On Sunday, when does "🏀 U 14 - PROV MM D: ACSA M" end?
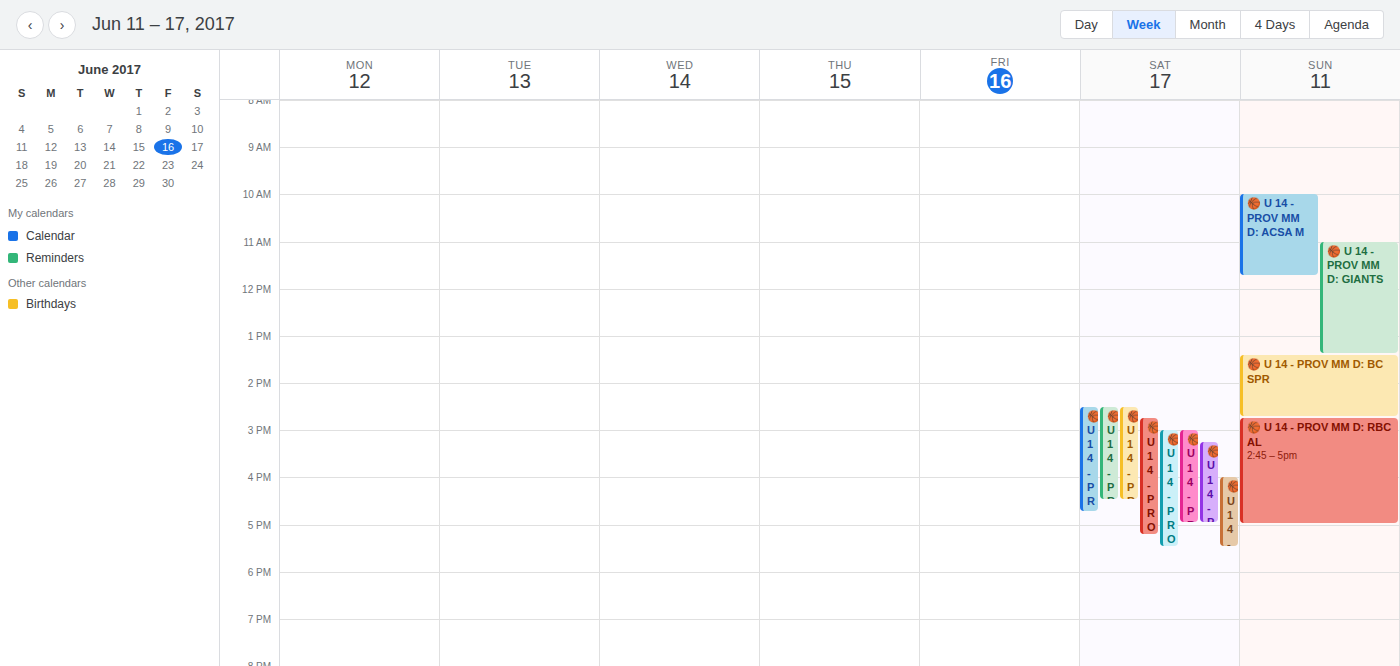
11:45 AM